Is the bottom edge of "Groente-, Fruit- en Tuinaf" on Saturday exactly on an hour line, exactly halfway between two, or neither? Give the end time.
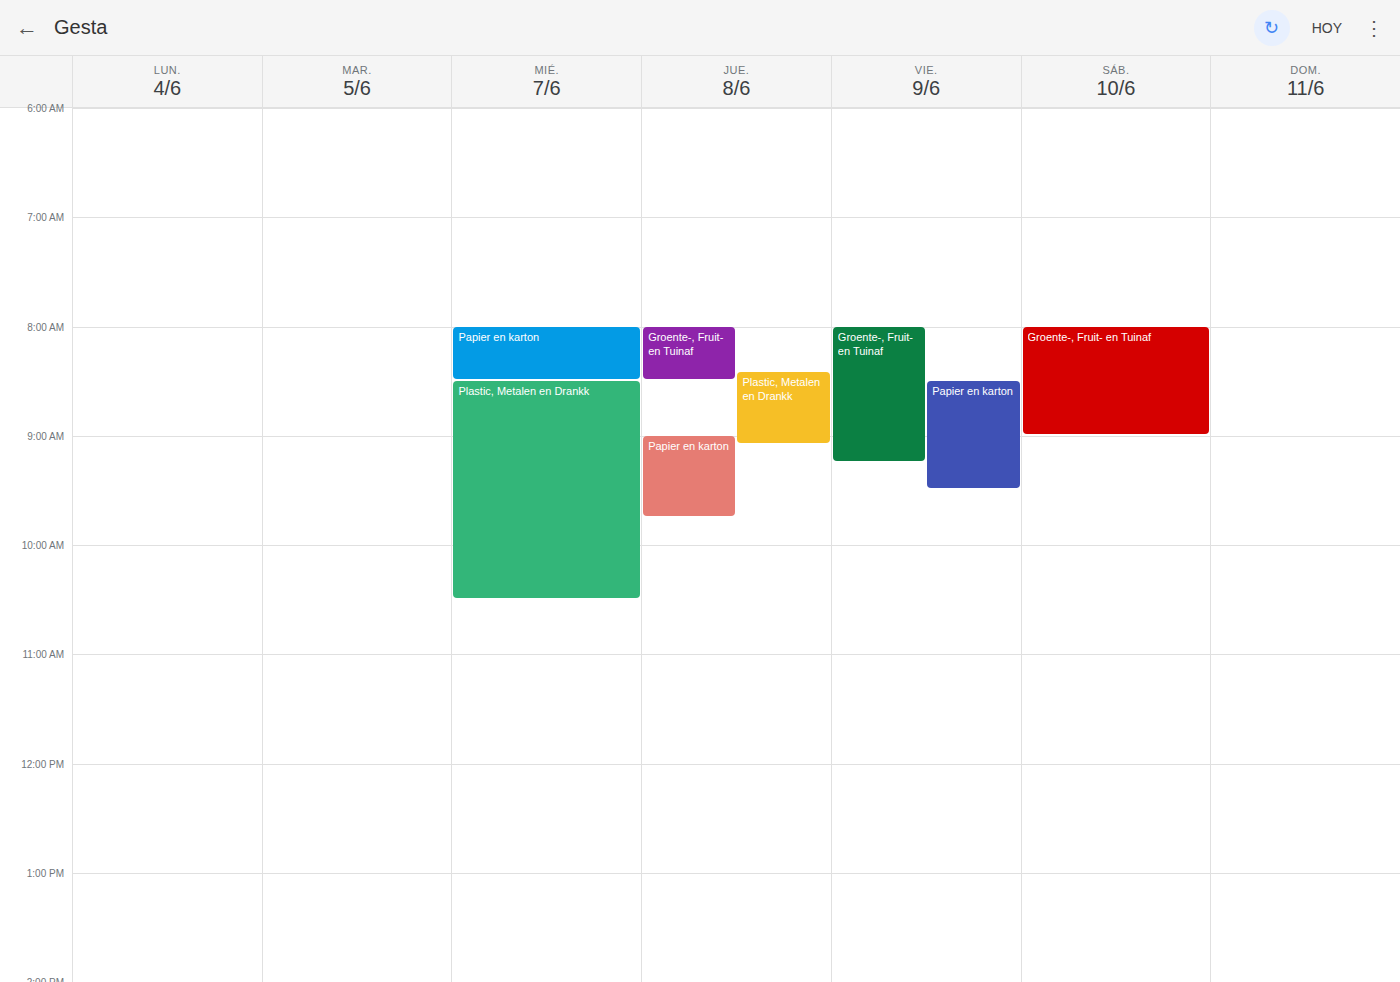
9:00 AM -- exactly on the 9 AM line.